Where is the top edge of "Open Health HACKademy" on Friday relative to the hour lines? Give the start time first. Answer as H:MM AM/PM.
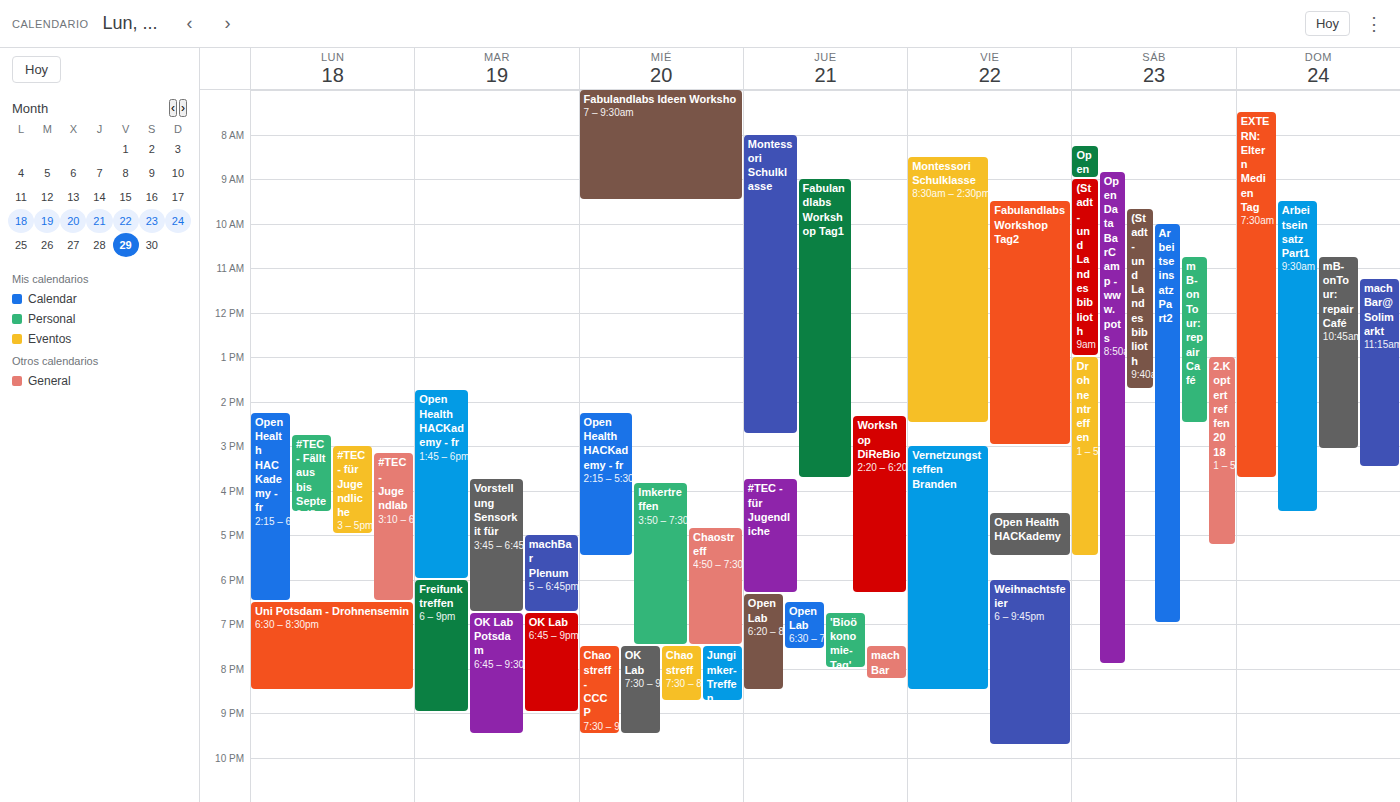
4:30 PM -- halfway between the 4 PM and 5 PM lines.